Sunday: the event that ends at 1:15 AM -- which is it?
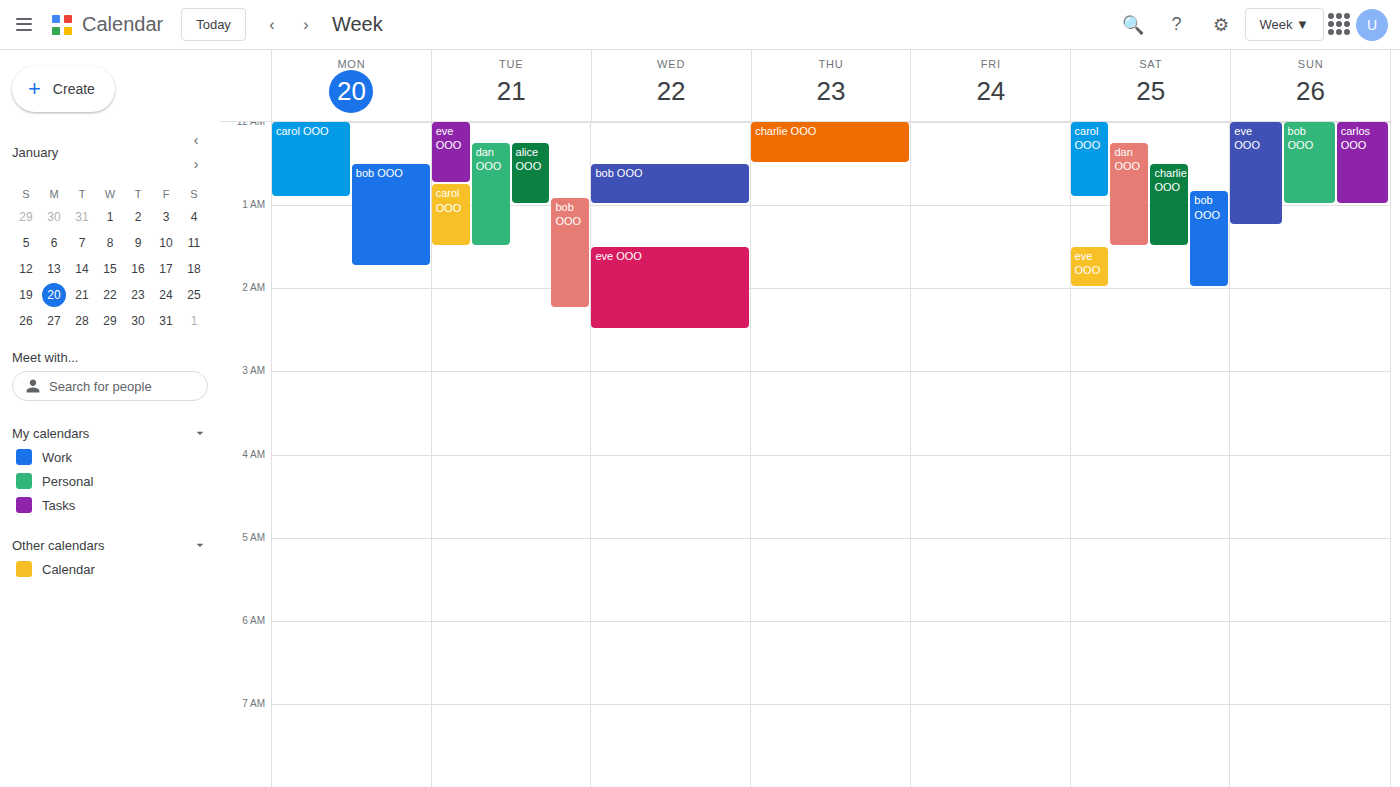
"eve OOO"